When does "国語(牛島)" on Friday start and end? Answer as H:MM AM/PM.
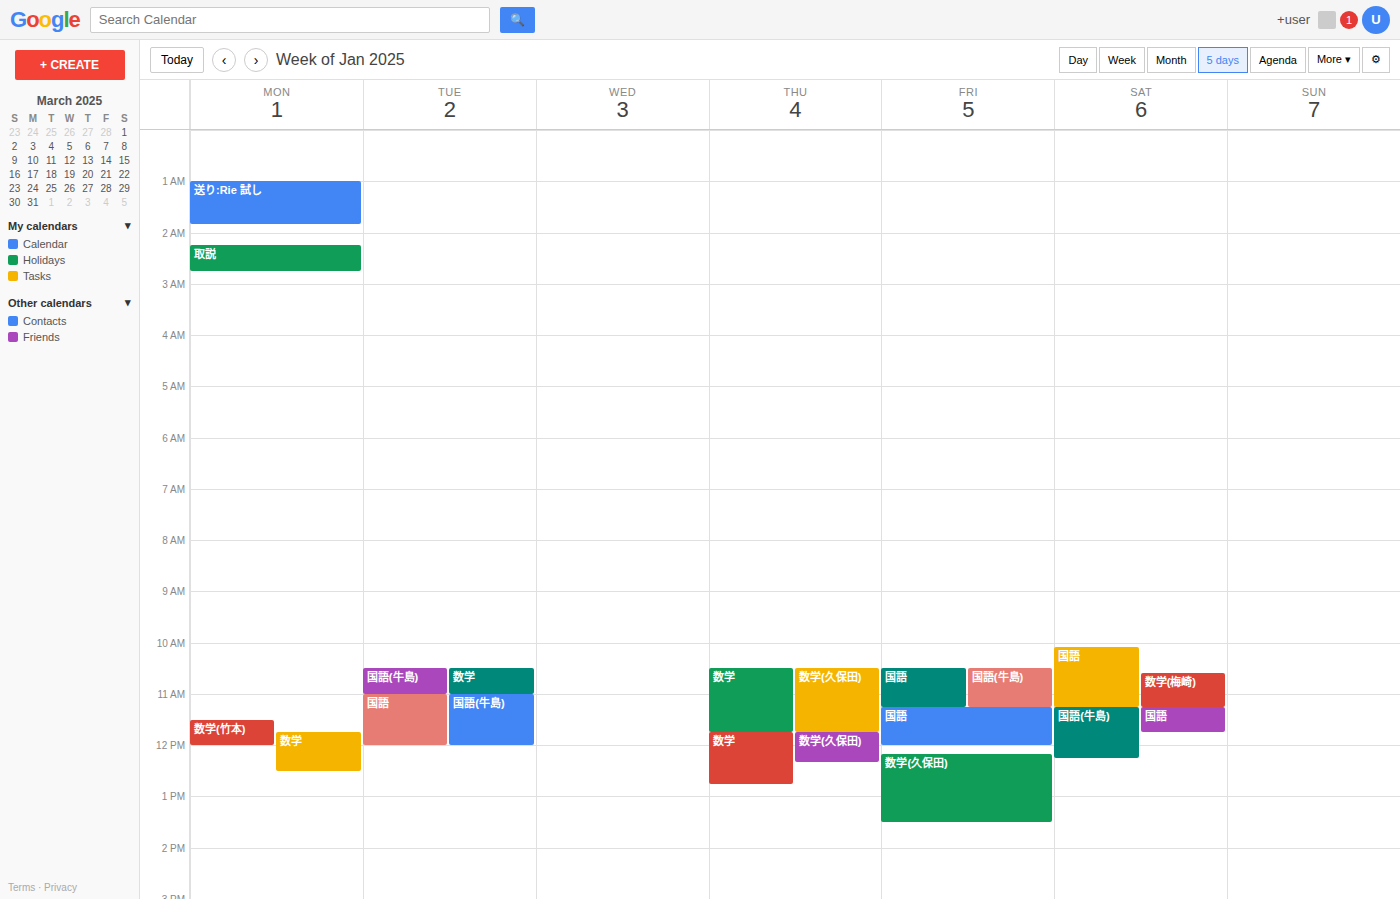
10:30 AM to 11:15 AM